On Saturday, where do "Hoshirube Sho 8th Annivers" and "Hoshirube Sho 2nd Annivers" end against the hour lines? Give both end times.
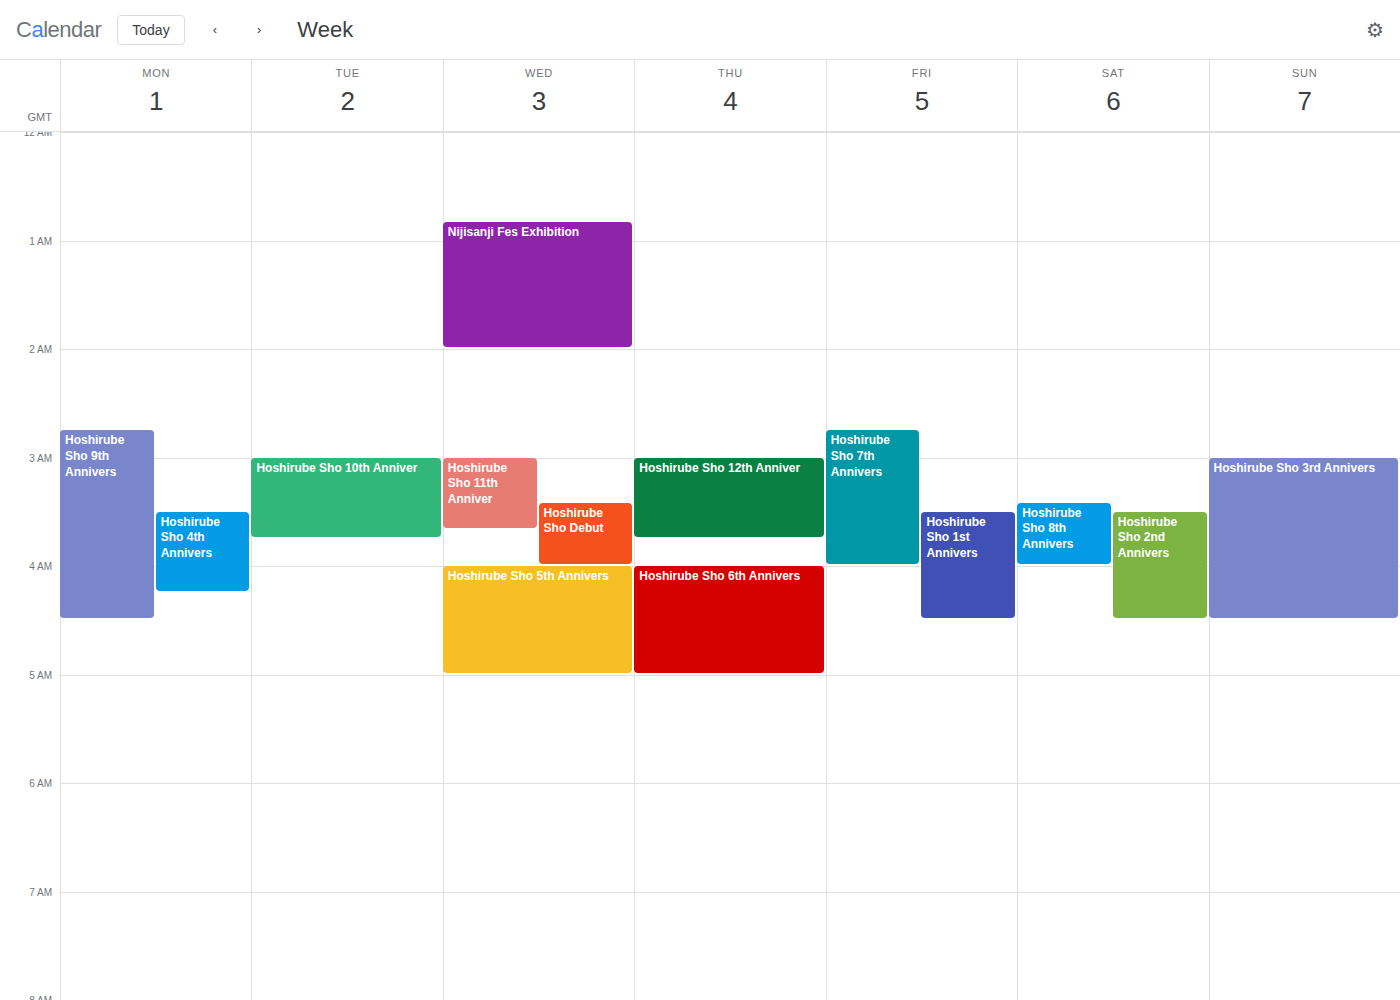
"Hoshirube Sho 8th Annivers": 4:00 AM, exactly on the 4 AM line. "Hoshirube Sho 2nd Annivers": 4:30 AM, halfway between the 4 AM and 5 AM lines.